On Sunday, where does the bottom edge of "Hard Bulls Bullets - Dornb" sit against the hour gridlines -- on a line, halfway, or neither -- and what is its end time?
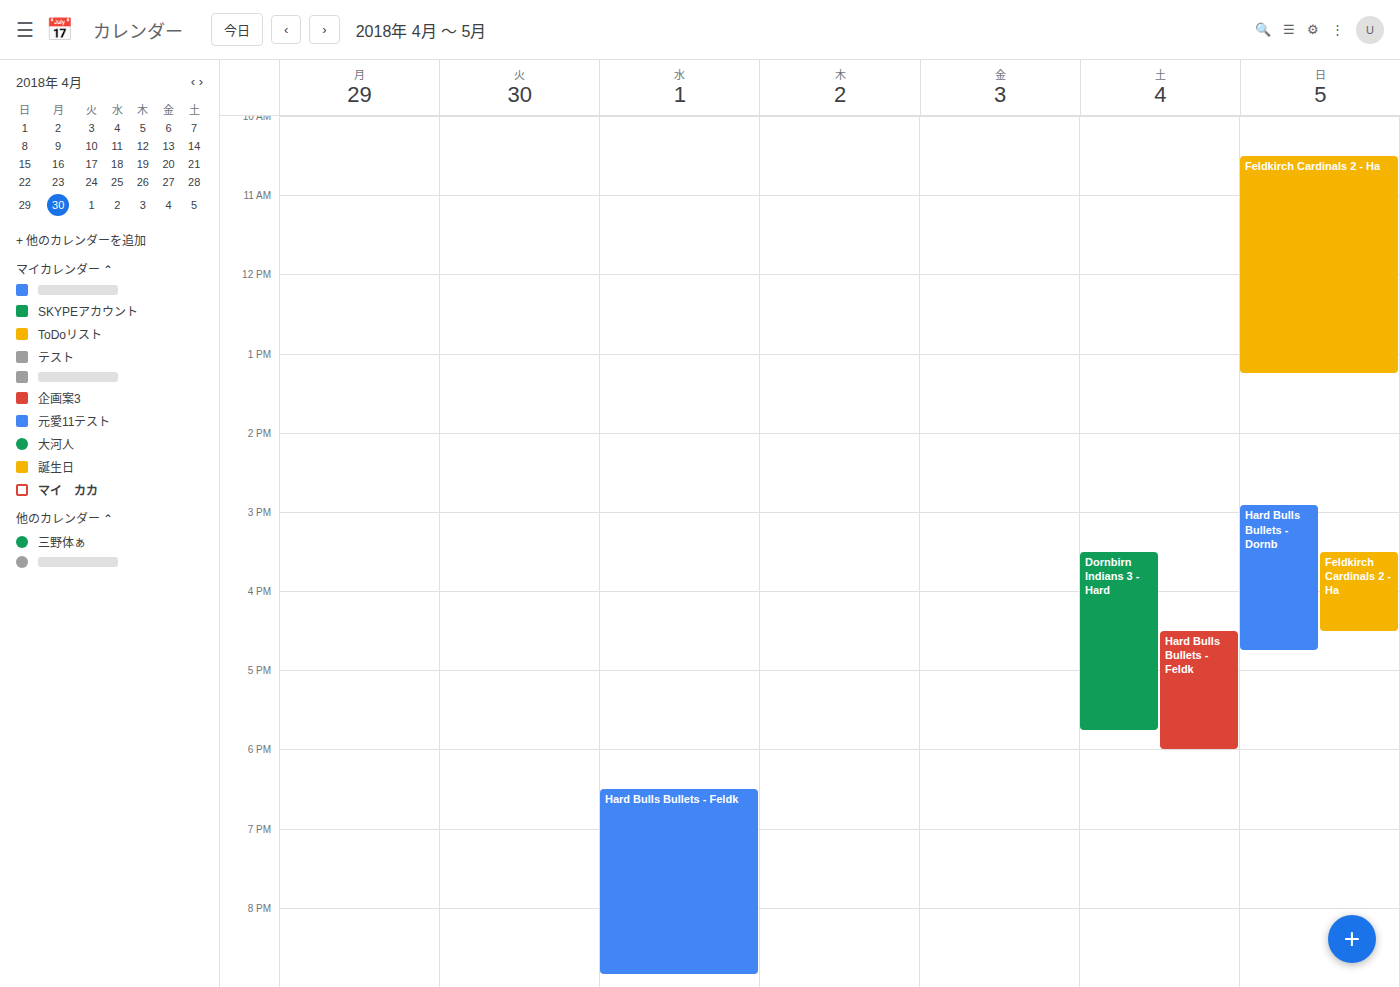
4:45 PM -- neither: three quarters of the way from the 4 PM line to the 5 PM line.